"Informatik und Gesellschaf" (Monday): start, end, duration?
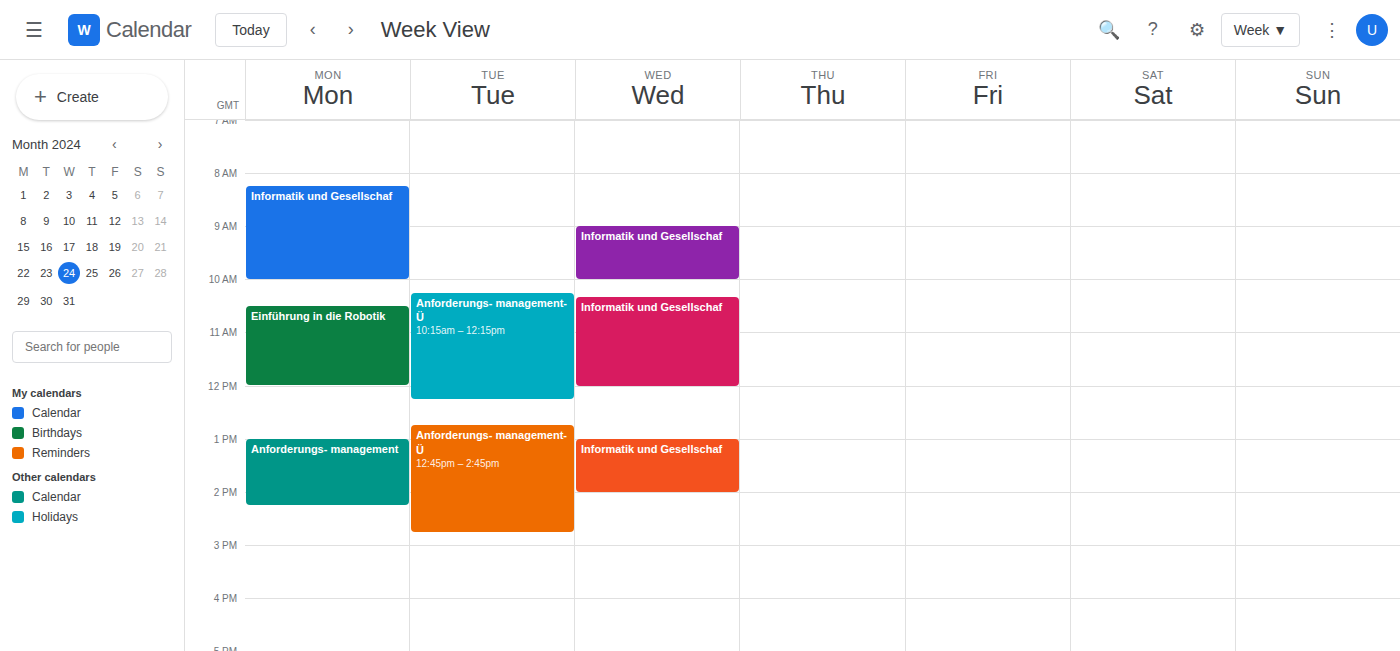
8:15 AM to 10:00 AM, 1 hour 45 minutes